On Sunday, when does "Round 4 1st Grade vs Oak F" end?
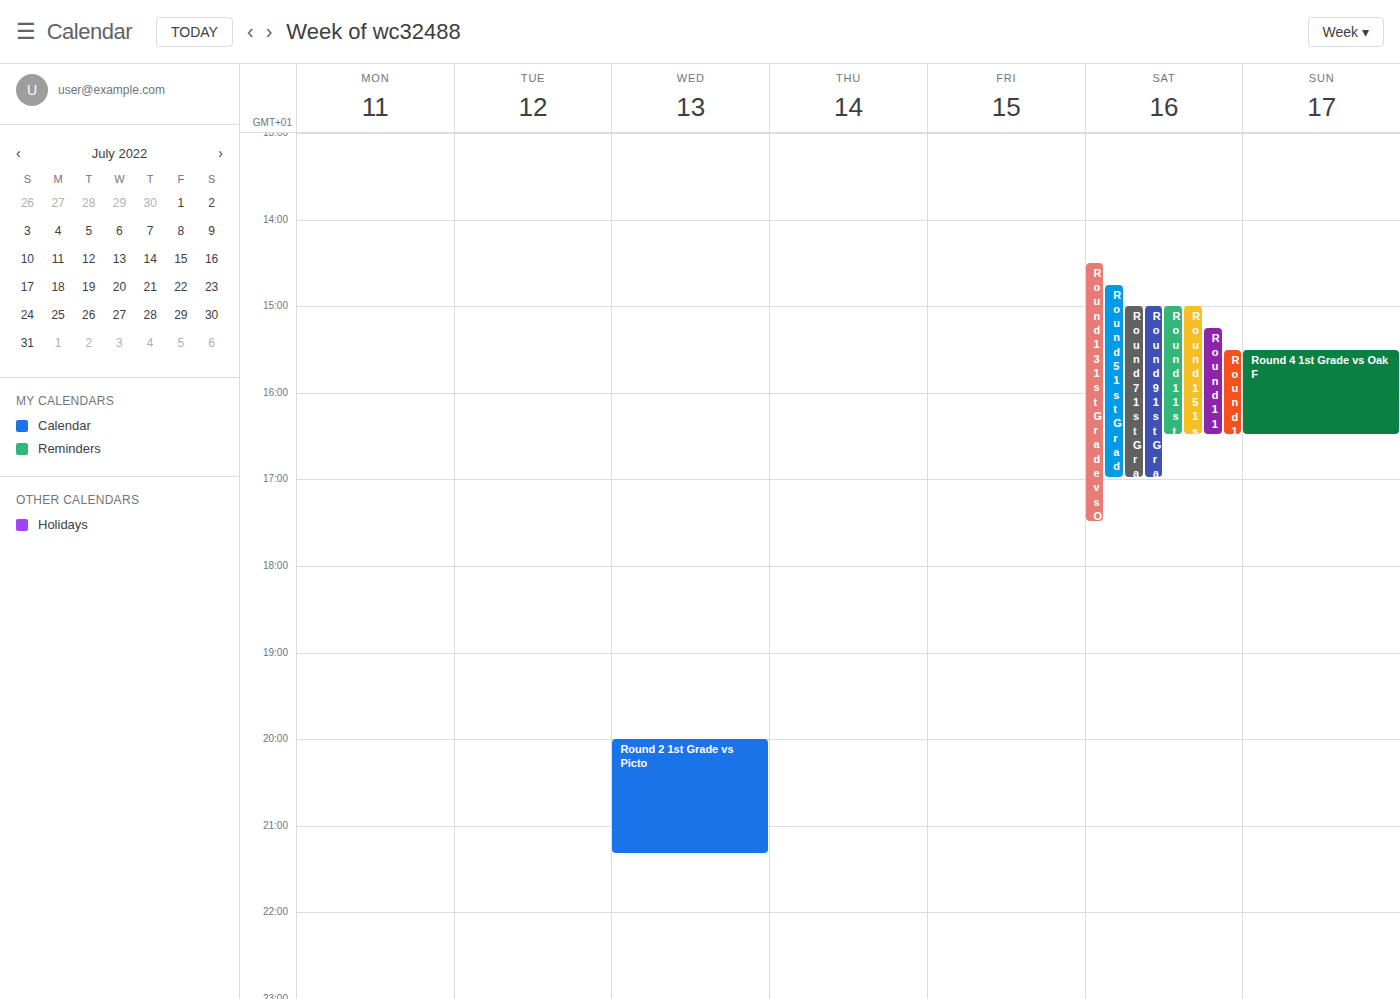
4:30 PM